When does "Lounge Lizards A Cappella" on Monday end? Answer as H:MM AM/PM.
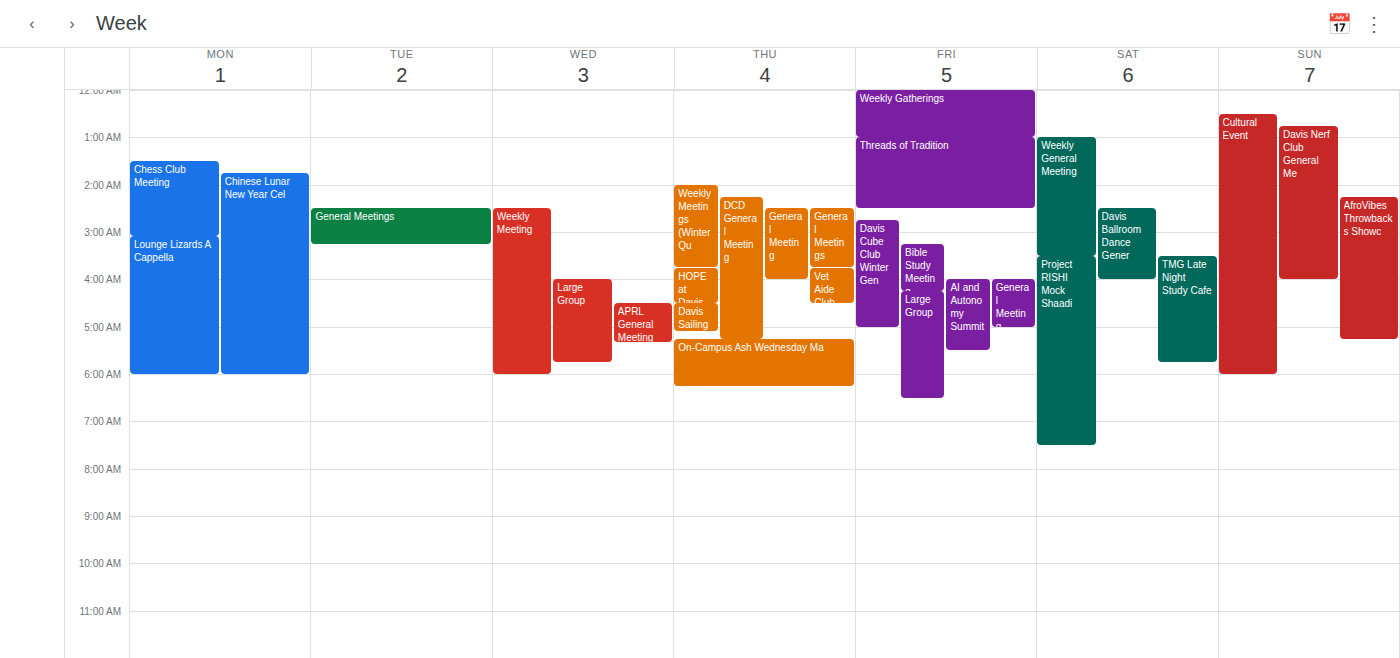
6:00 AM